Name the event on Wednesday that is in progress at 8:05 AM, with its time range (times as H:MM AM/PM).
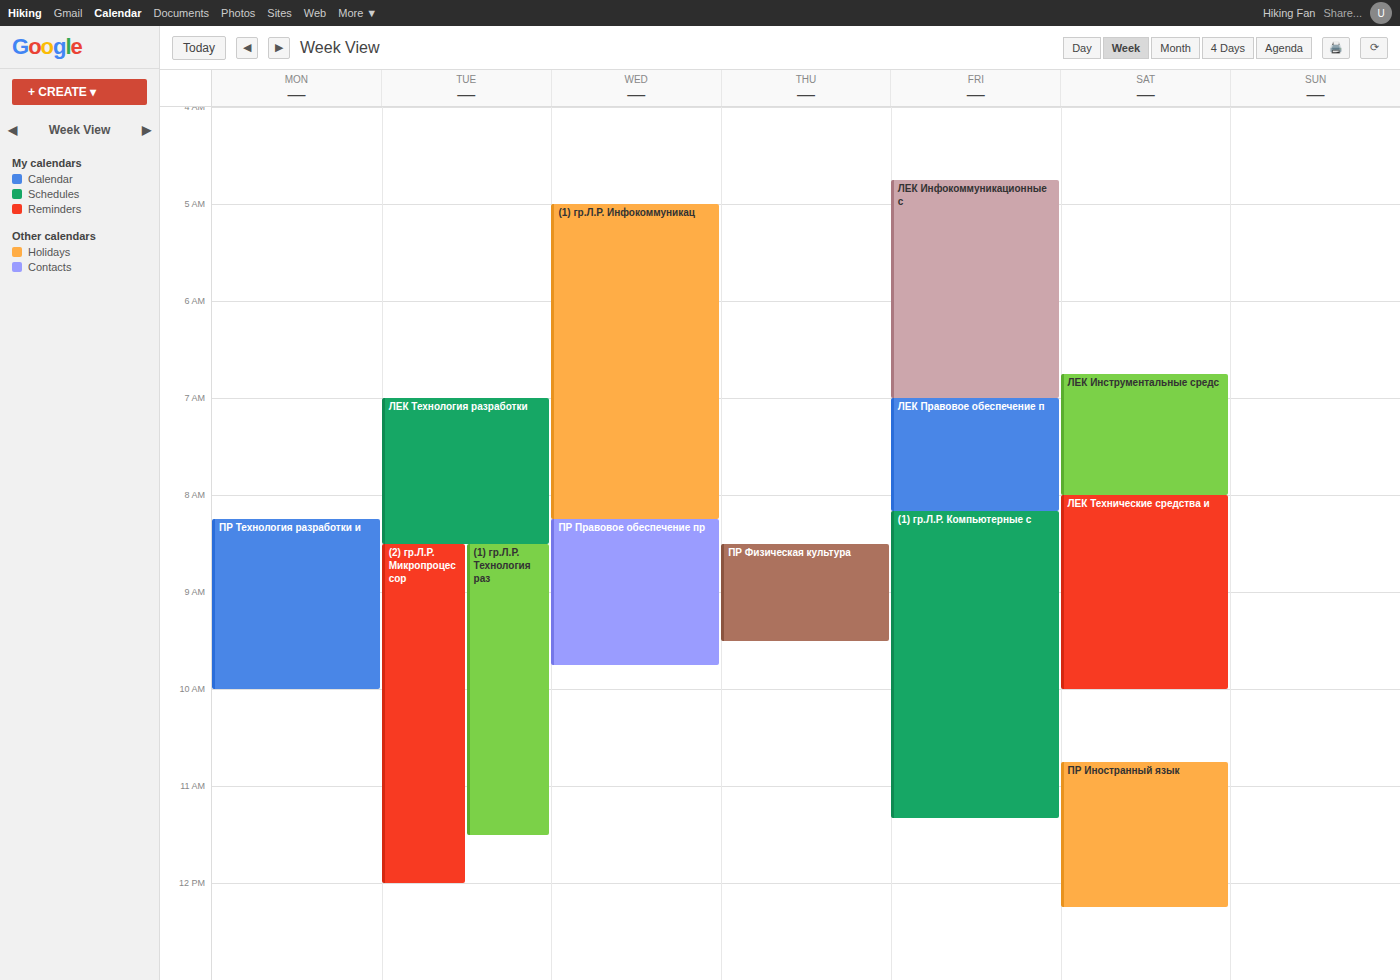
"(1) гр.Л.Р. Инфокоммуникац", 5:00 AM to 8:15 AM